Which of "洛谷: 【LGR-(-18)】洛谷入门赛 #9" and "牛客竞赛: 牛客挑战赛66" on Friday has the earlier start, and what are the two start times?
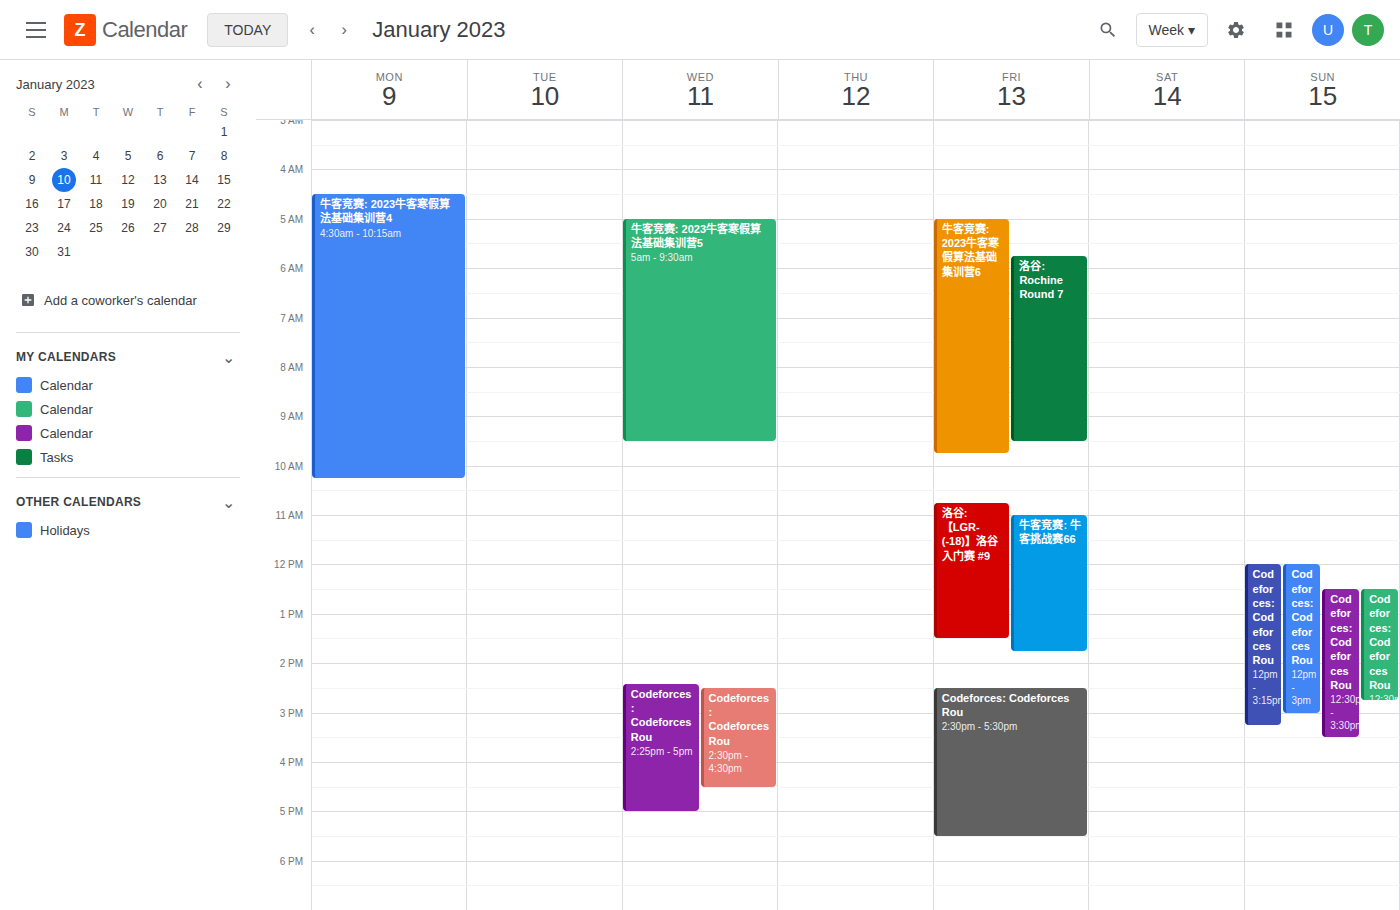
"洛谷: 【LGR-(-18)】洛谷入门赛 #9" 10:45 AM; "牛客竞赛: 牛客挑战赛66" 11:00 AM.